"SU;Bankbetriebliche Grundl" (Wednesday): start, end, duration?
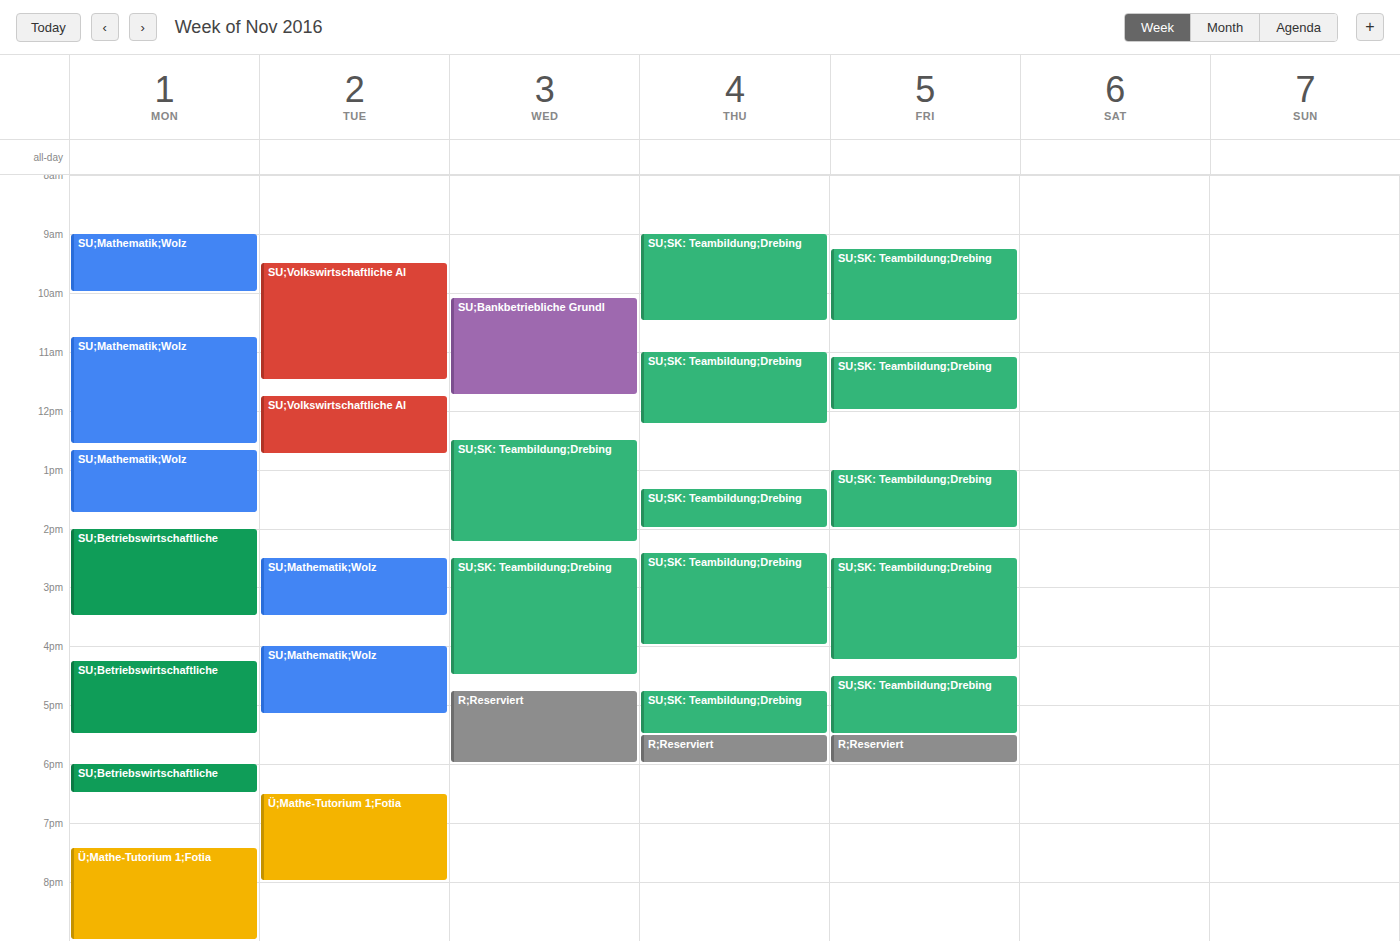
10:05 to 11:45, 1 hour 40 minutes